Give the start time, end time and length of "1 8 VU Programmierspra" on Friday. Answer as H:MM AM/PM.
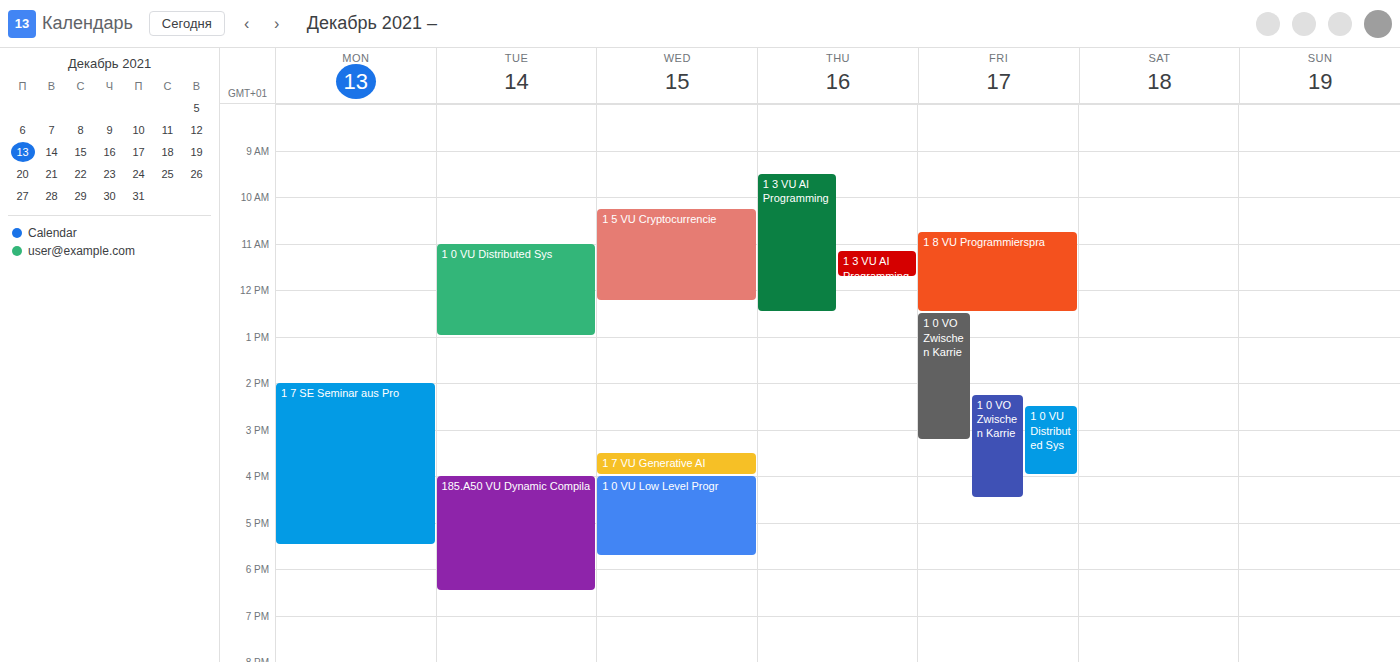
10:45 AM to 12:30 PM, 1 hour 45 minutes